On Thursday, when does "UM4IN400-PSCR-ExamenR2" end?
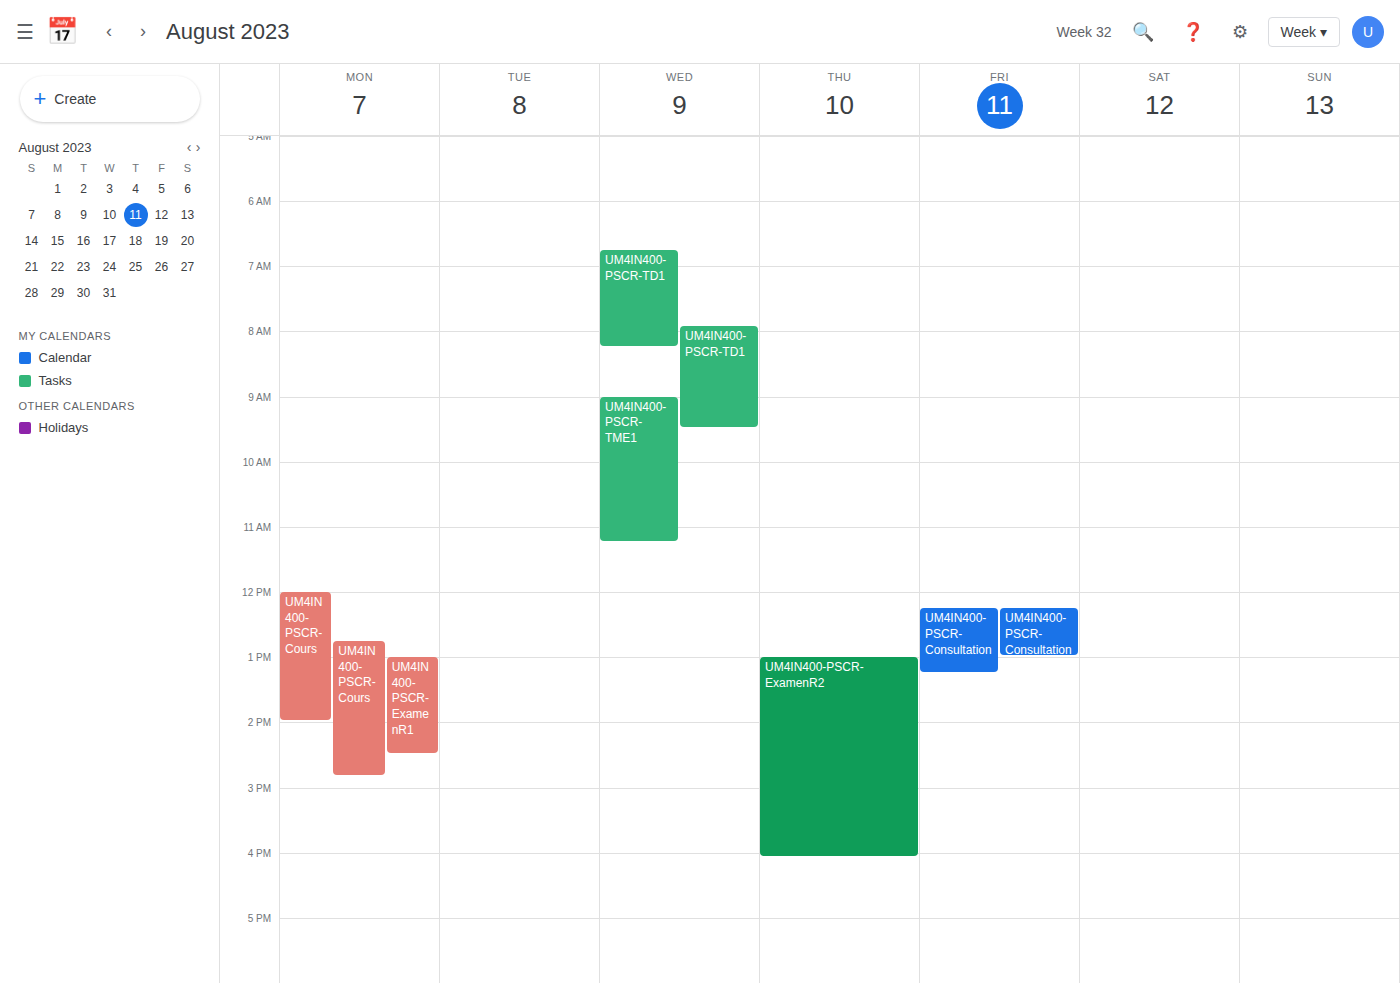
16:05